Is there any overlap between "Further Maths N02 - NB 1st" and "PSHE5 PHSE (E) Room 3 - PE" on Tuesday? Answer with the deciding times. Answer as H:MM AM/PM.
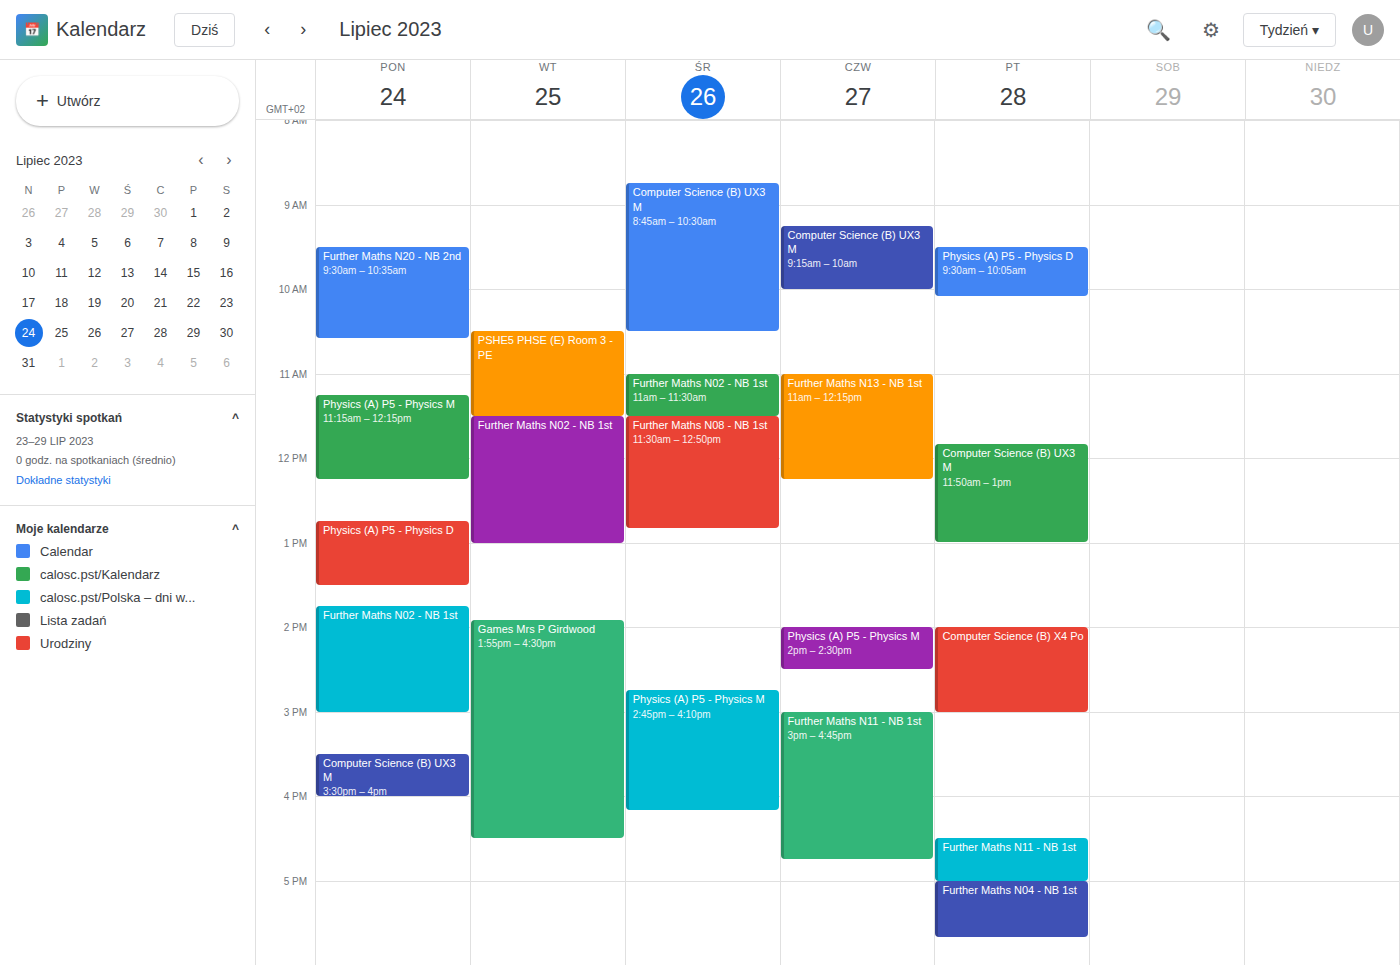
"PSHE5 PHSE (E) Room 3 - PE" ends at 11:30 AM, exactly when "Further Maths N02 - NB 1st" starts -- they touch but do not overlap.